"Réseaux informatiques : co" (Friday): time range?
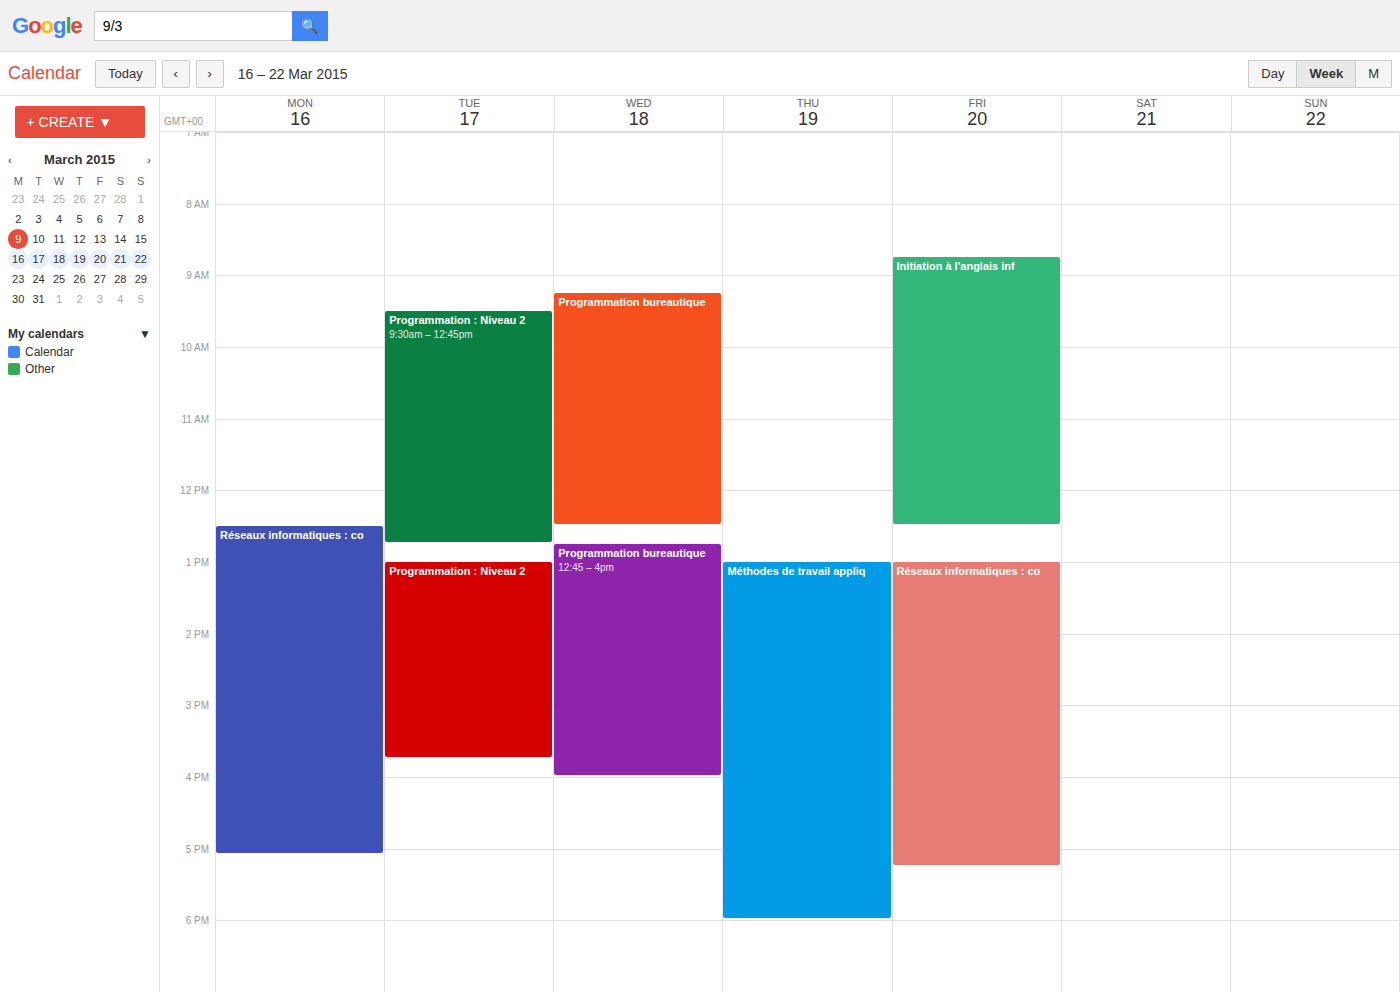
13:00 to 17:15